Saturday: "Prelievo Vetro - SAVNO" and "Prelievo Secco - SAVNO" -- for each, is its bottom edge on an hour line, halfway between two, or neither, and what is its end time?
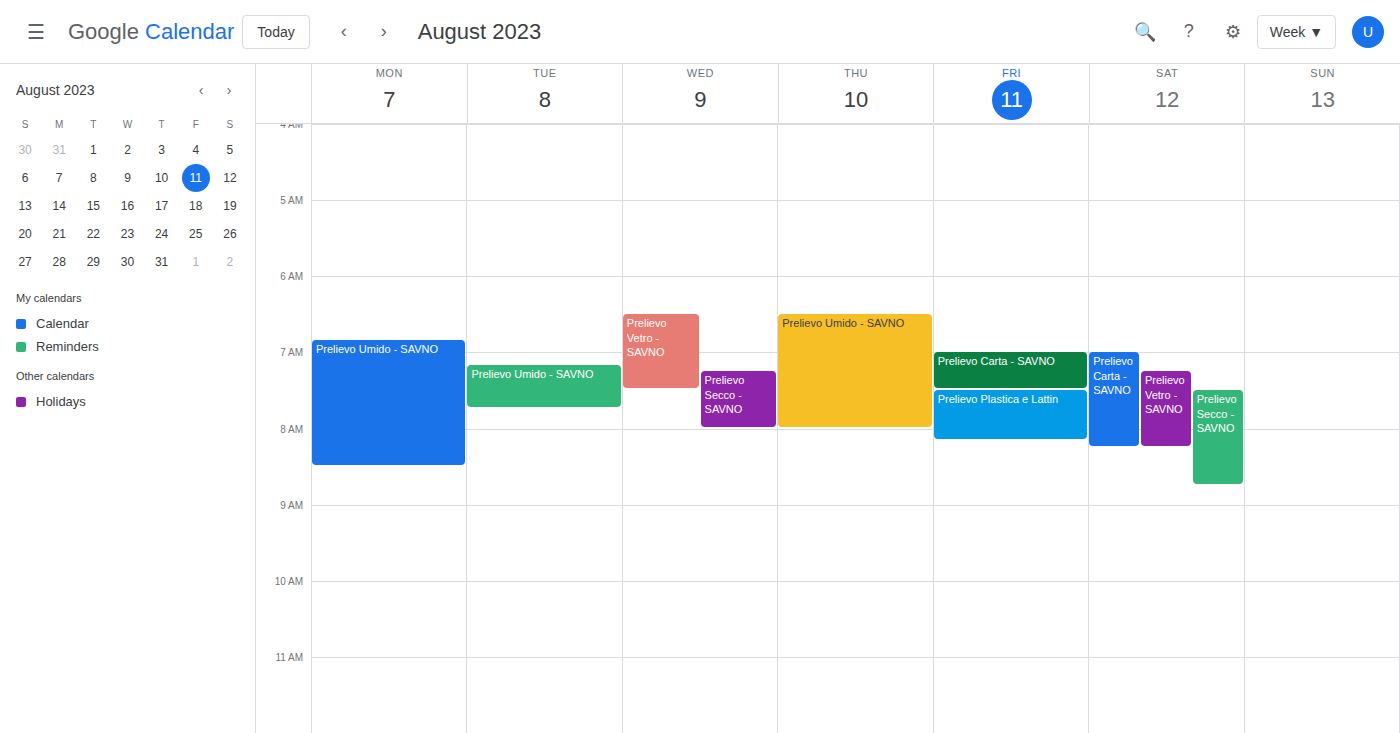
"Prelievo Vetro - SAVNO": 8:15 AM, neither: a quarter of the way from the 8 AM line to the 9 AM line. "Prelievo Secco - SAVNO": 8:45 AM, neither: three quarters of the way from the 8 AM line to the 9 AM line.